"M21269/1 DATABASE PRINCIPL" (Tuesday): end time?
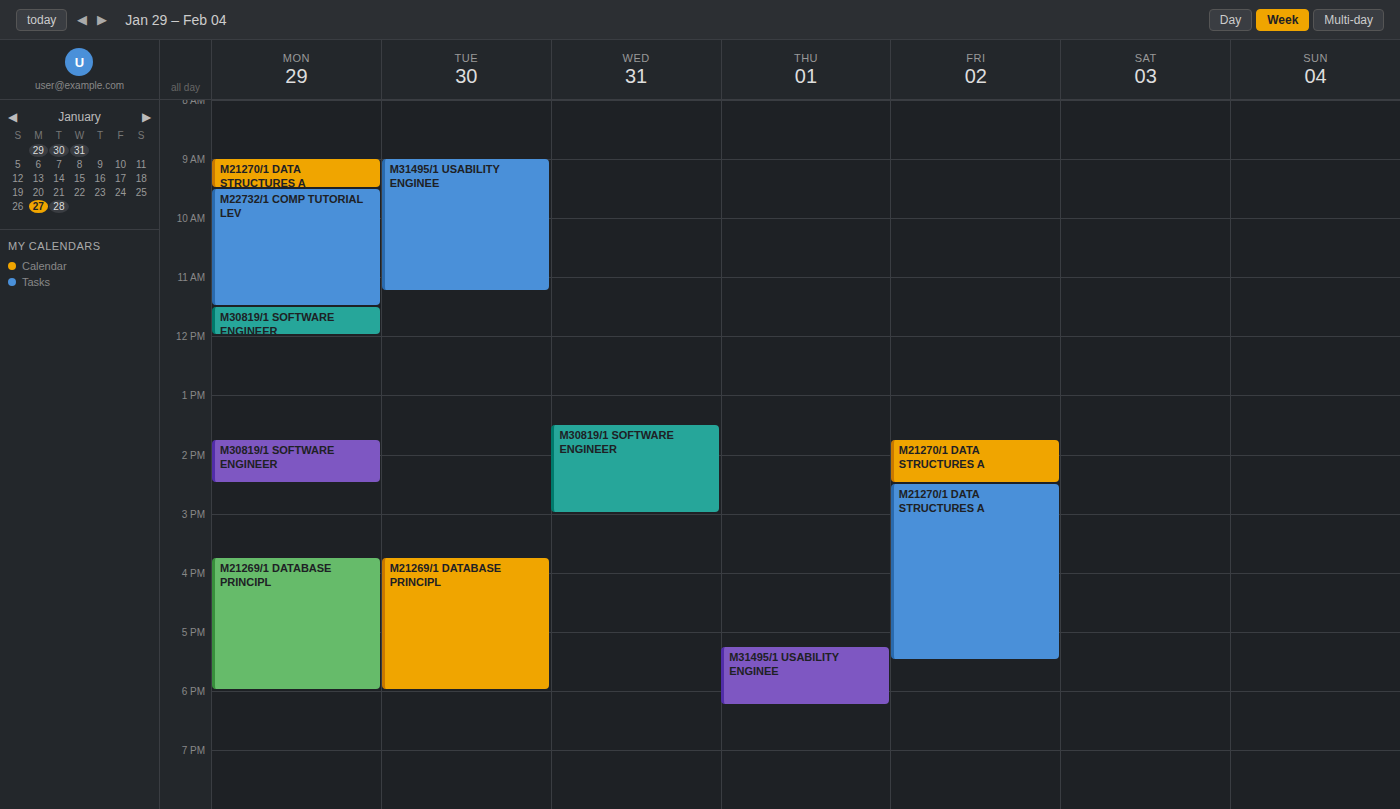
6:00 PM